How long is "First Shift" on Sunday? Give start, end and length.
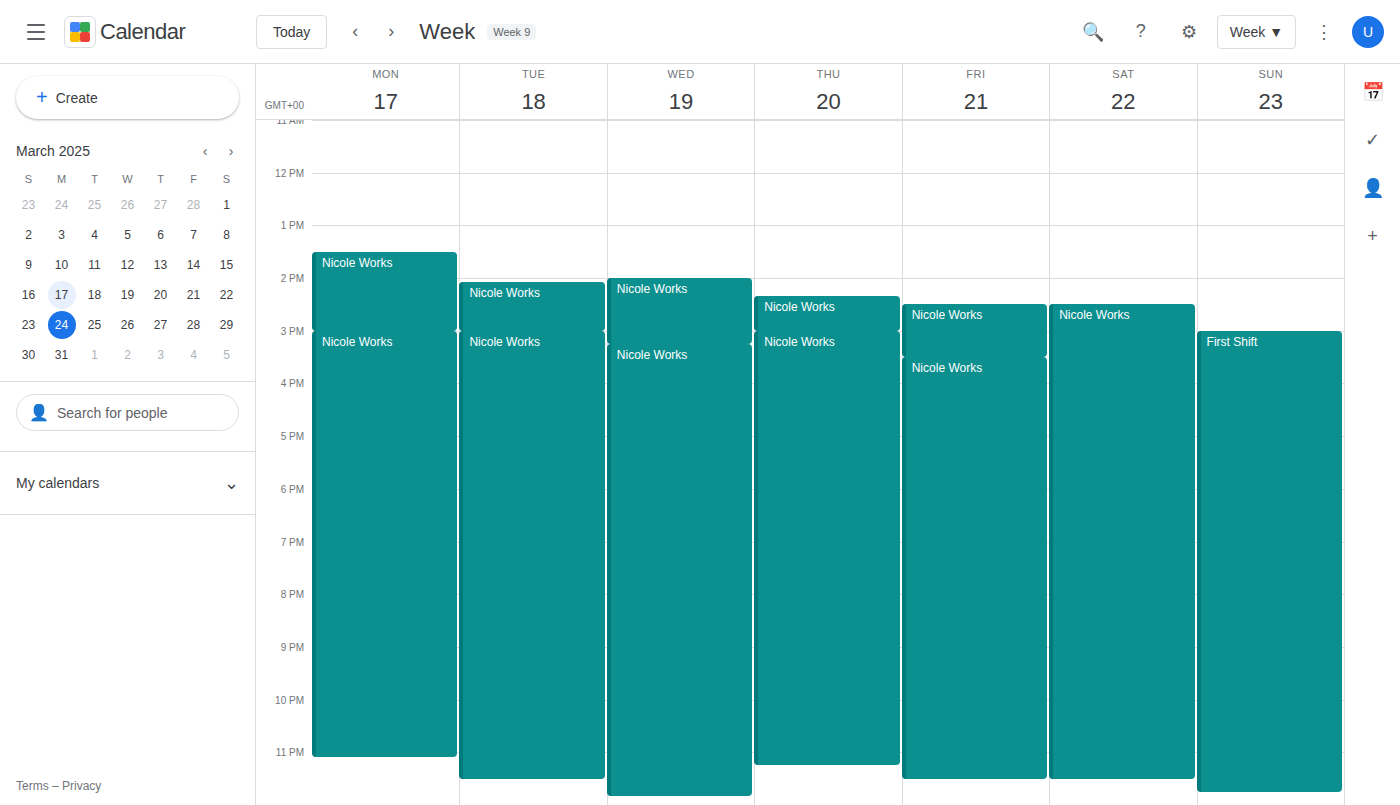
3:00 PM to 11:45 PM, 8 hours 45 minutes